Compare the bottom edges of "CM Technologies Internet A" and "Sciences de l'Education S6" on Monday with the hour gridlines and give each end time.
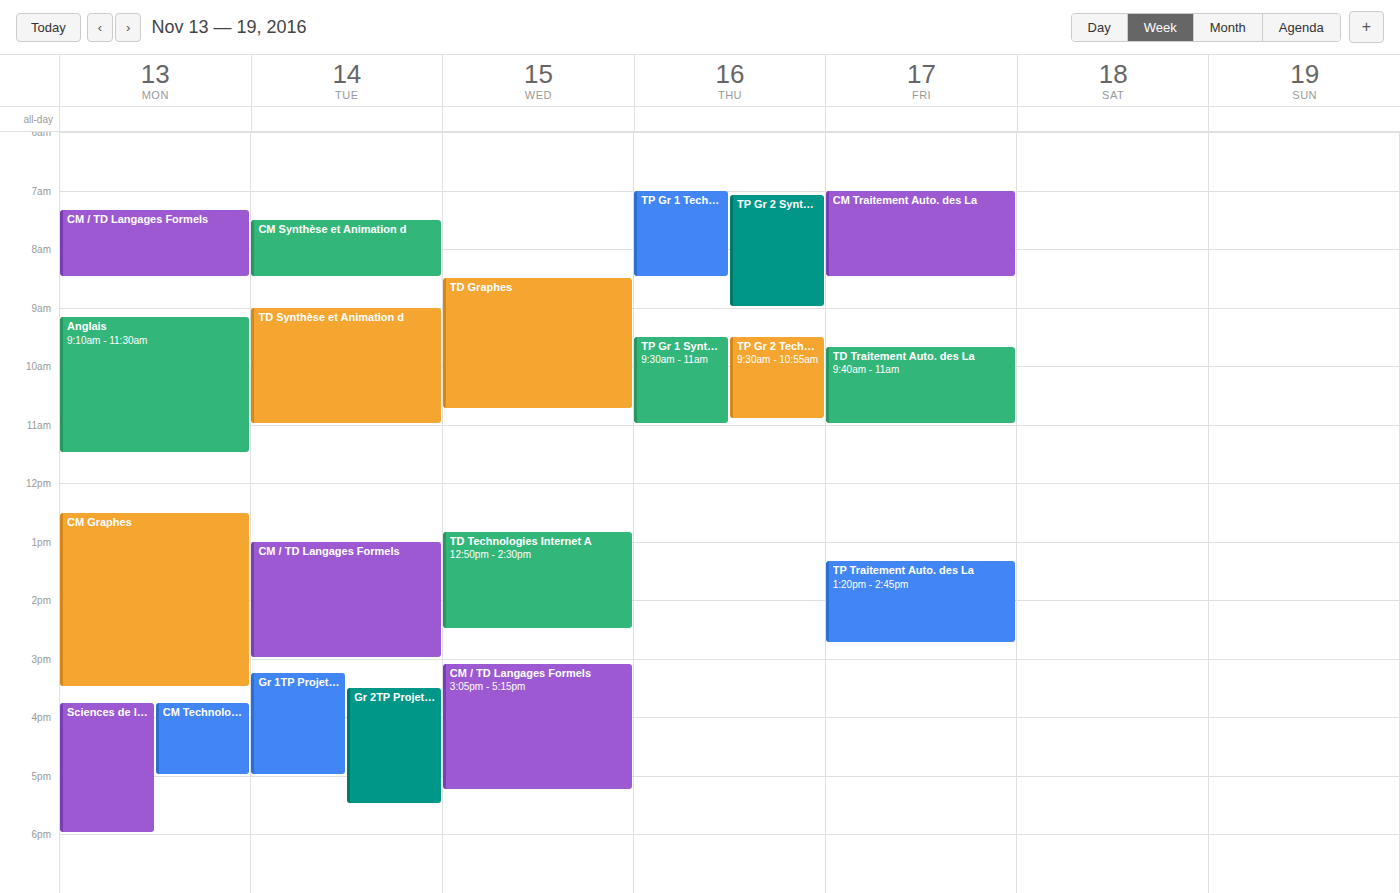
"CM Technologies Internet A": 5:00 PM, exactly on the 5 PM line. "Sciences de l'Education S6": 6:00 PM, exactly on the 6 PM line.